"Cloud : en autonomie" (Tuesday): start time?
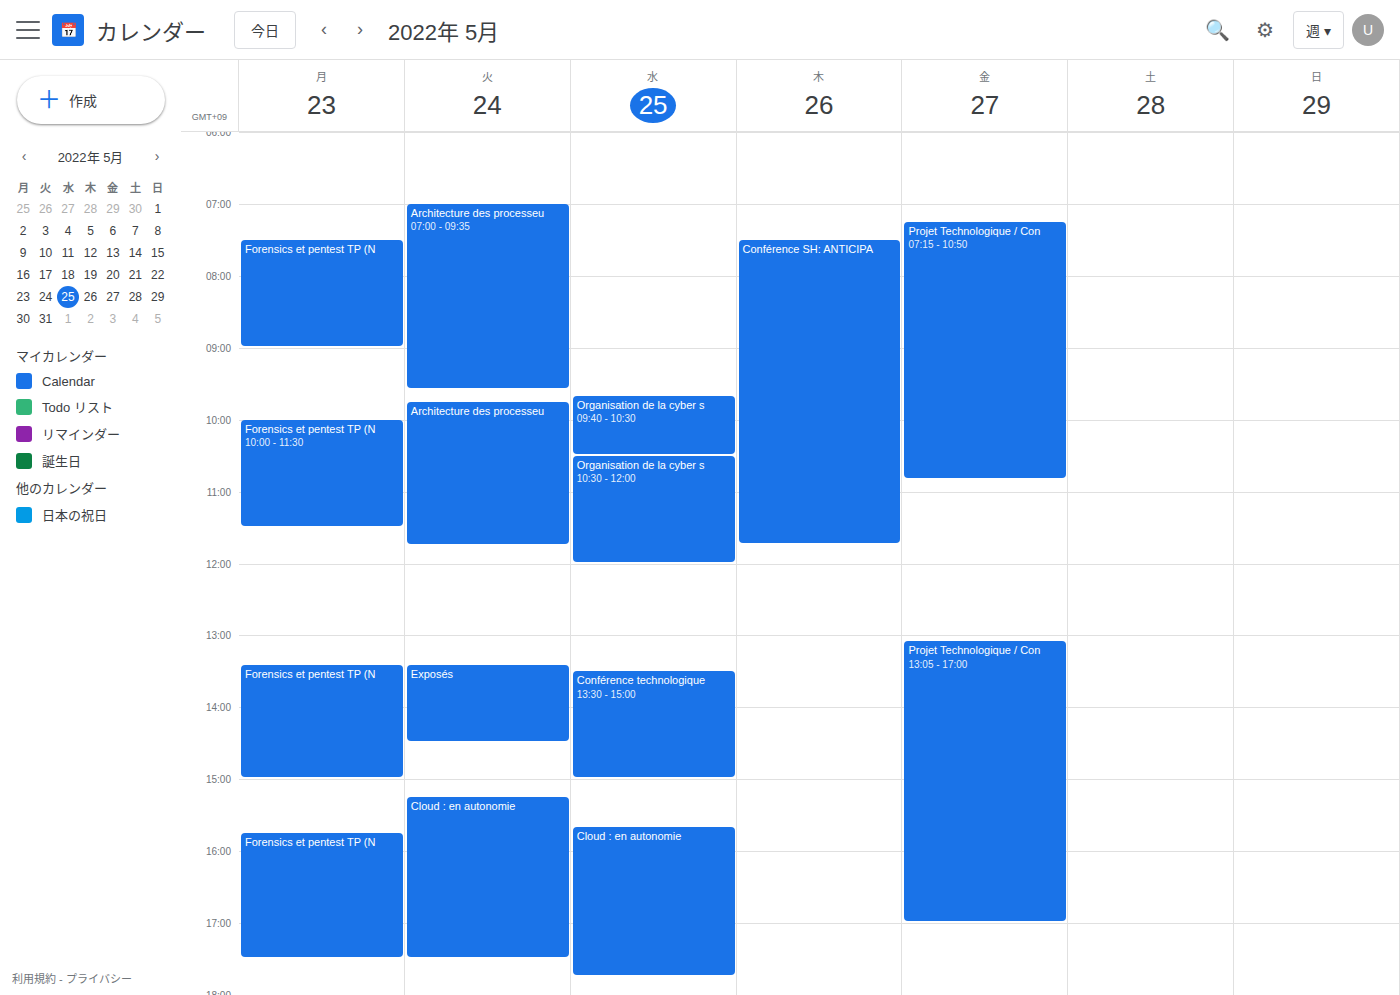
3:15 PM